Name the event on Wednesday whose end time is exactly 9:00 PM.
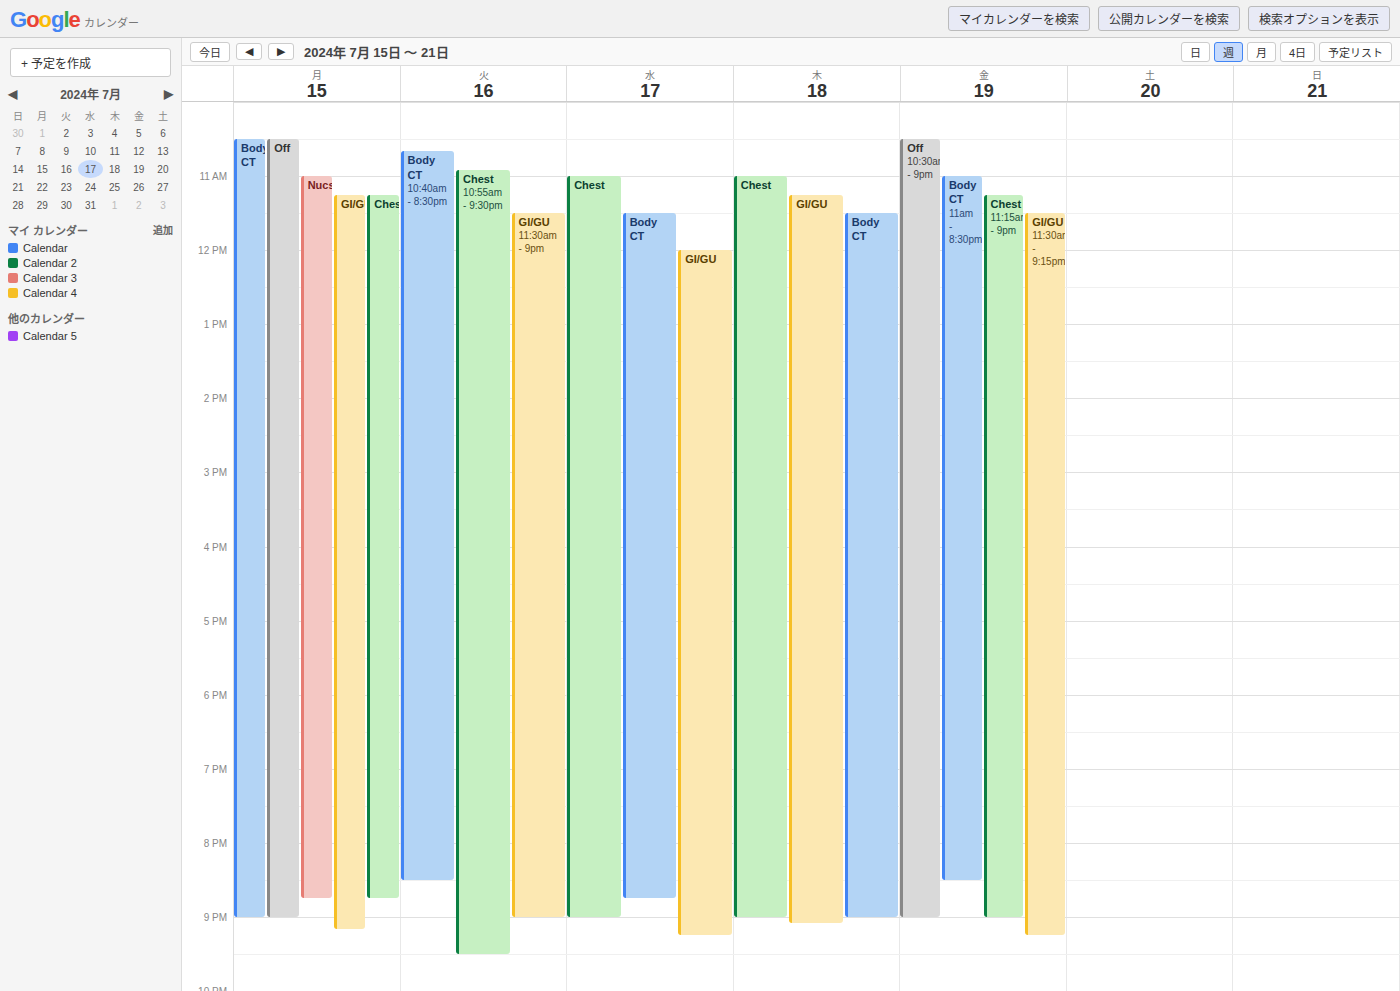
"Chest"